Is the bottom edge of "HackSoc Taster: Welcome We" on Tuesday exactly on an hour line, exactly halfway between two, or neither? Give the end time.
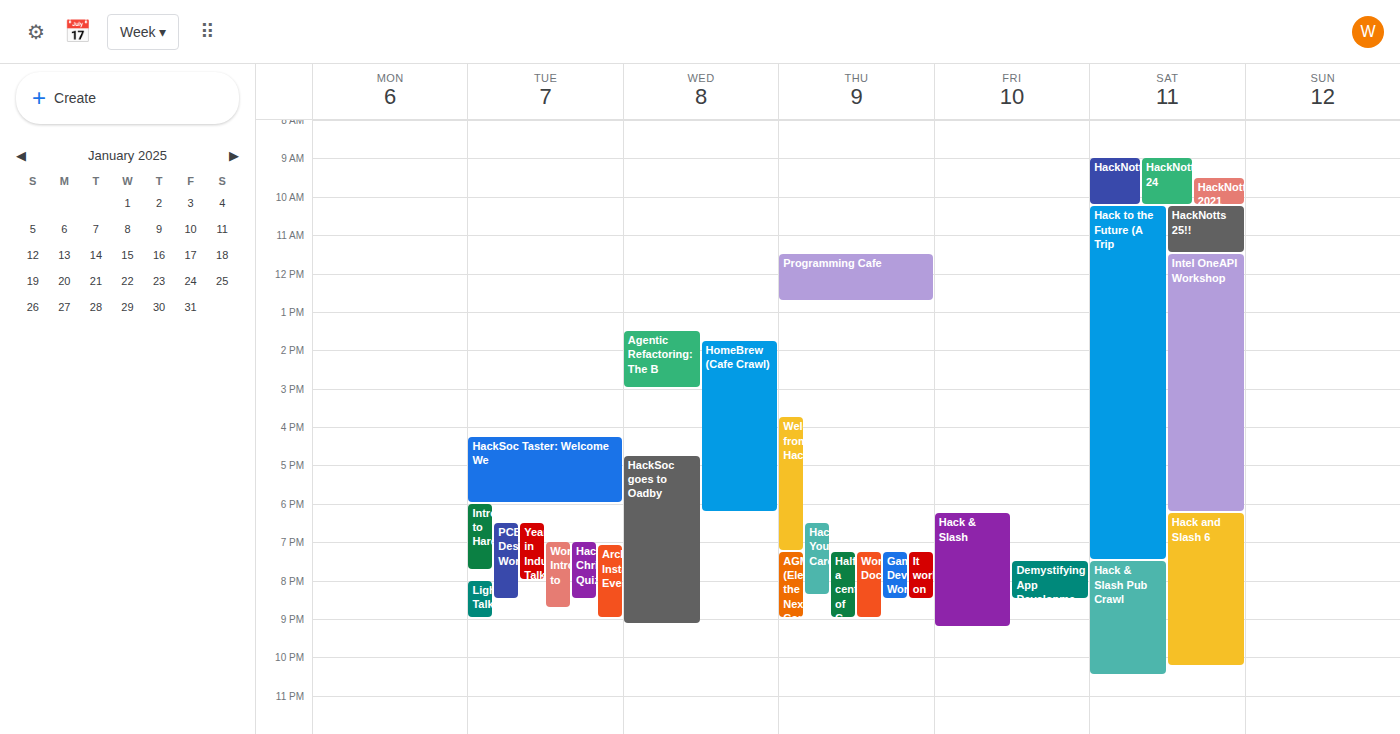
6:00 PM -- exactly on the 6 PM line.